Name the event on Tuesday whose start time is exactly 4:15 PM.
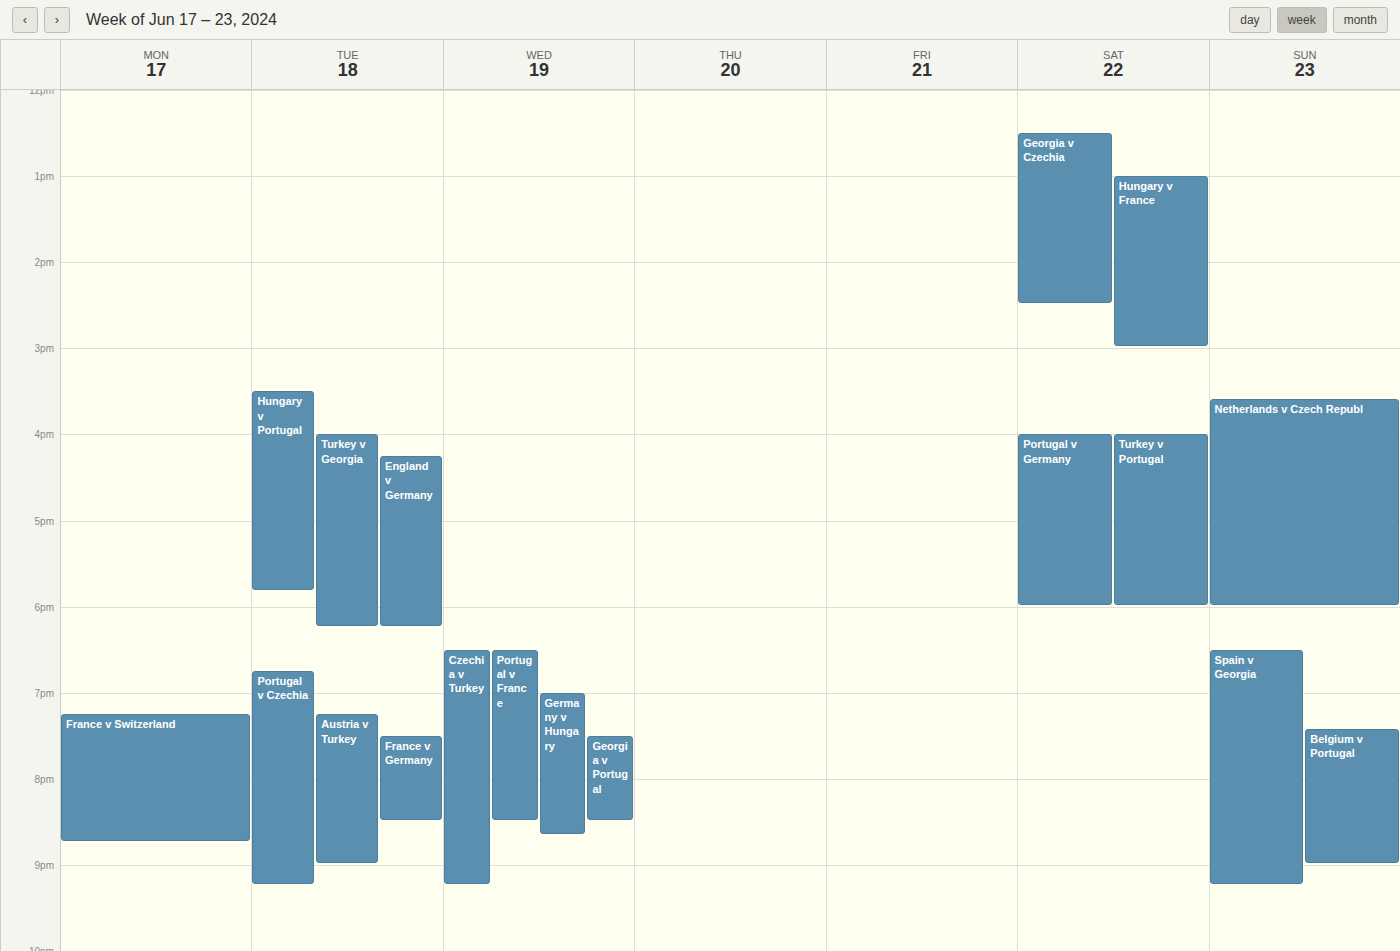
"England v Germany"